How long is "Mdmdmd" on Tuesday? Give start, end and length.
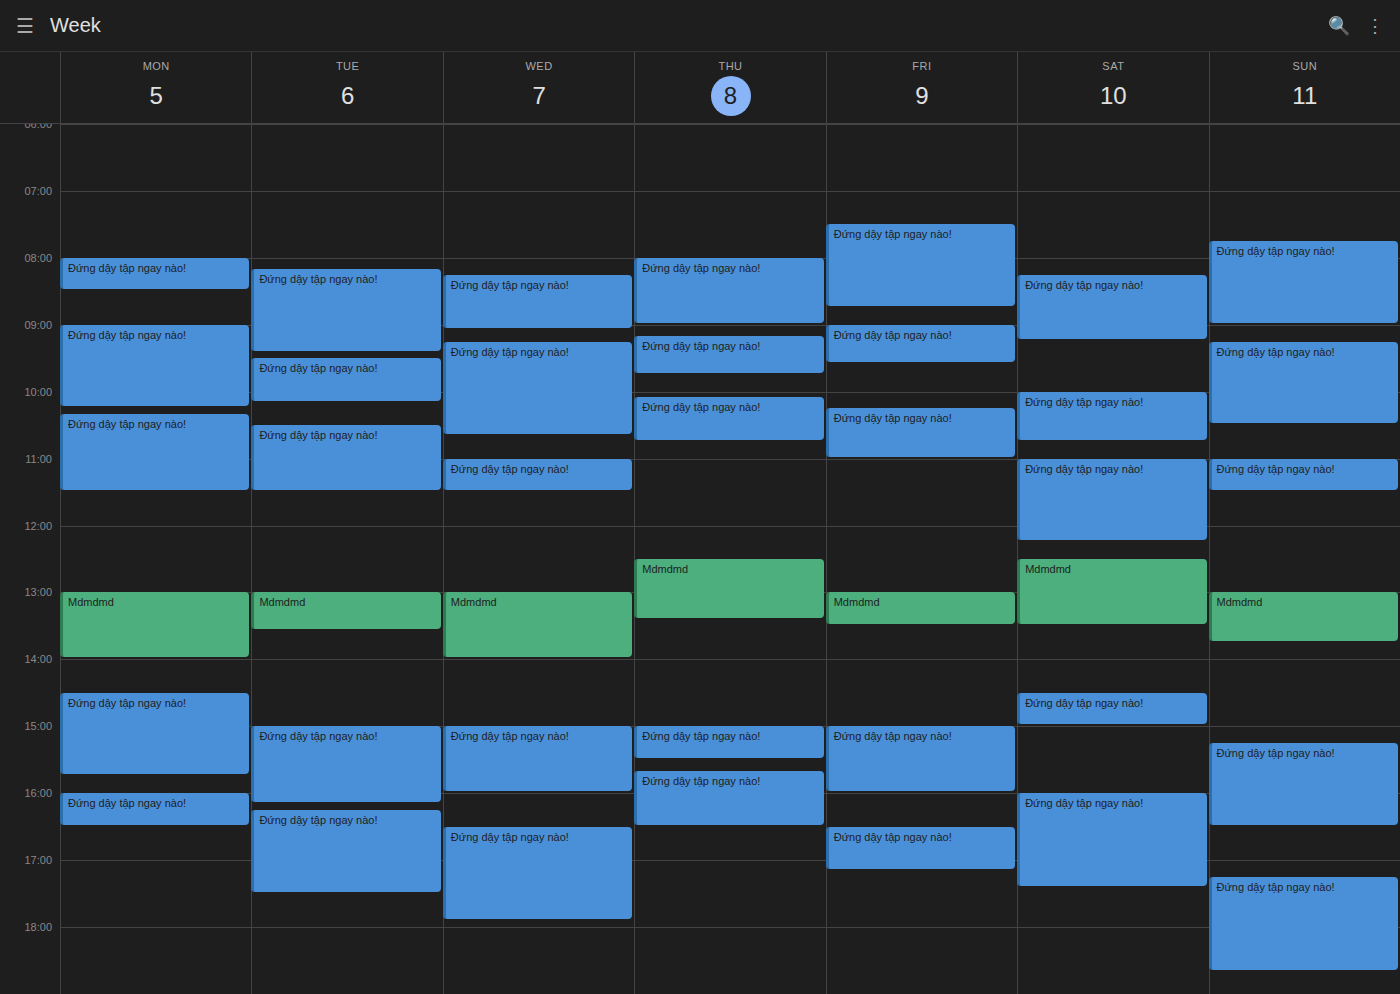
1:00 PM to 1:35 PM, 35 minutes